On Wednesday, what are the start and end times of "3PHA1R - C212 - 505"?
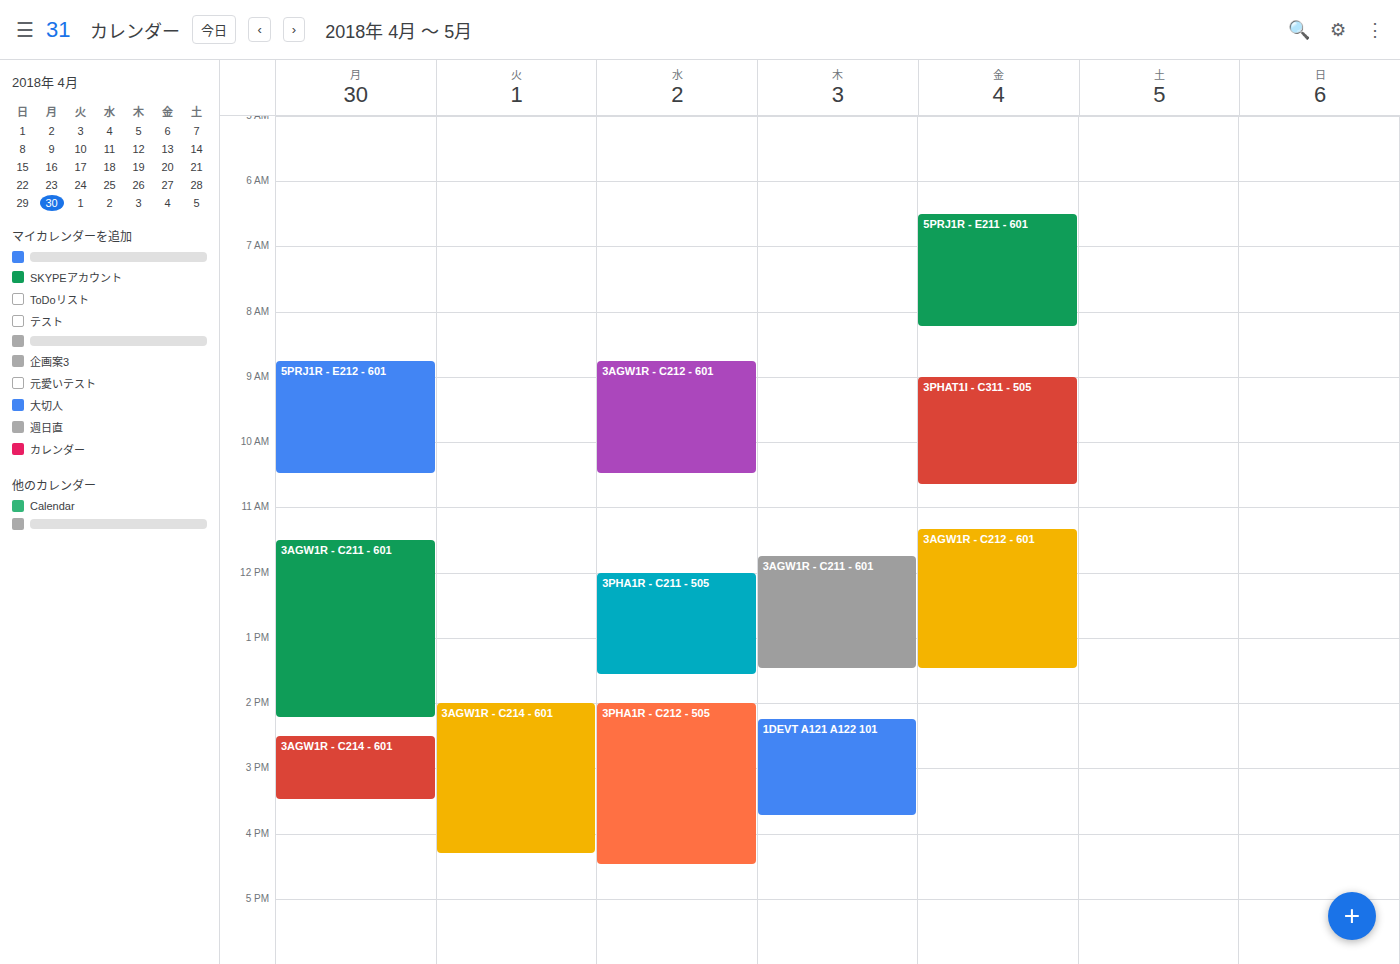
2:00 PM to 4:30 PM